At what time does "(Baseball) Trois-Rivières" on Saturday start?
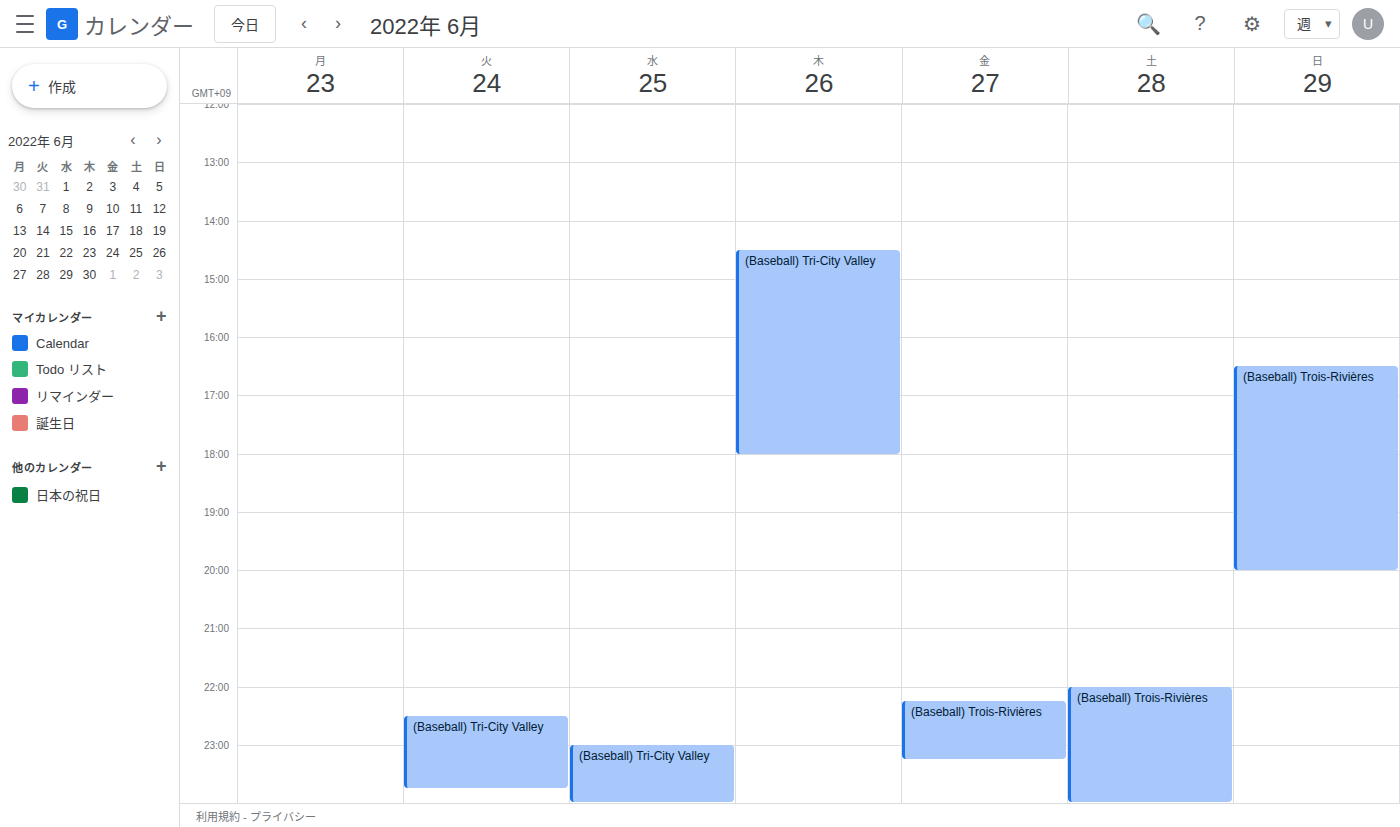
10:00 PM